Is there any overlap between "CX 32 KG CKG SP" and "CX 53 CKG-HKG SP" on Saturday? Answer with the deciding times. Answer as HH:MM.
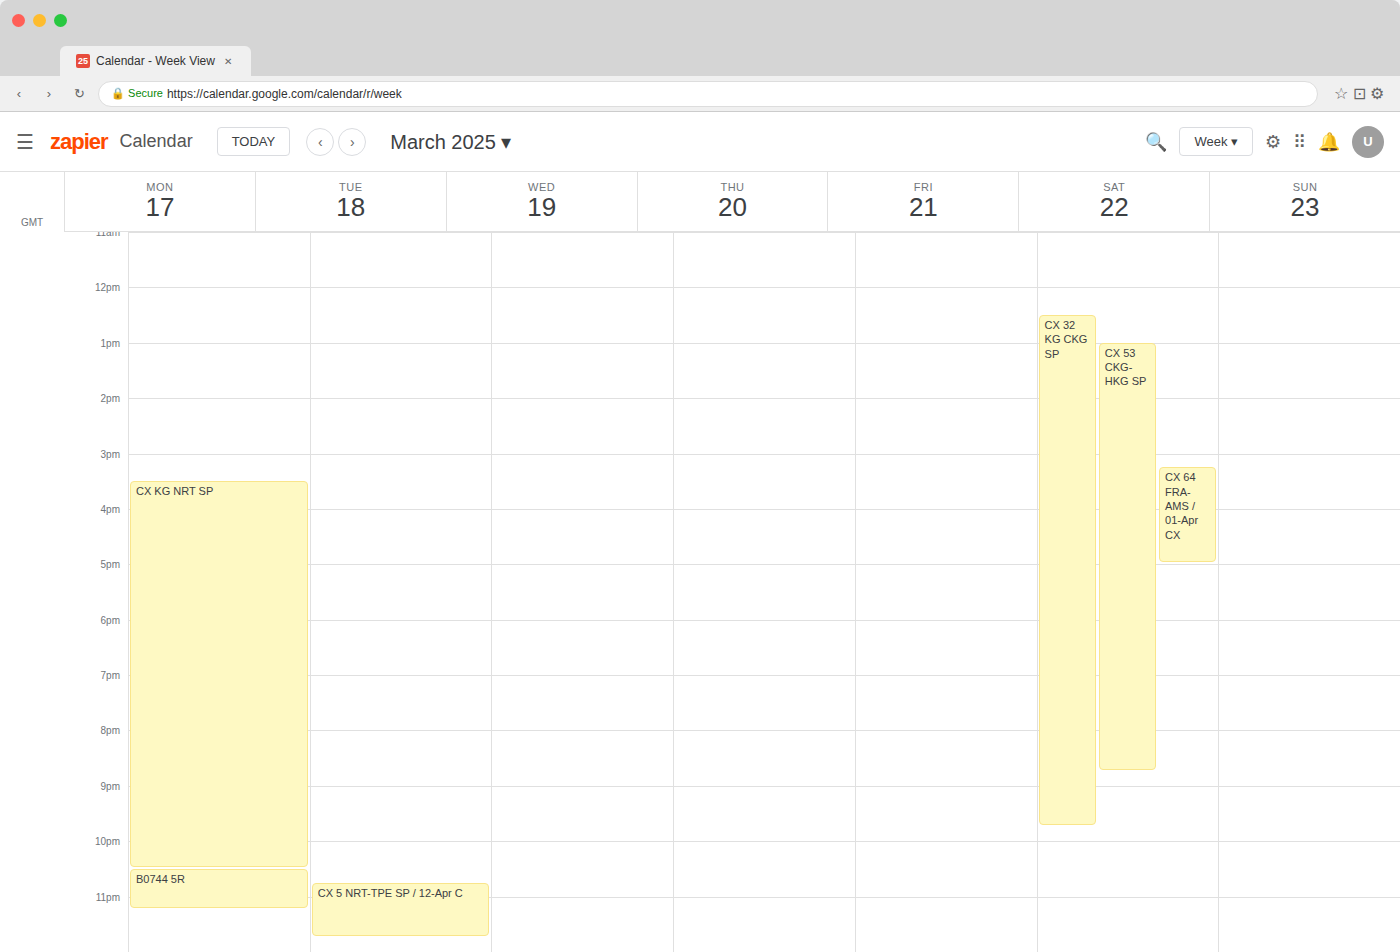
"CX 53 CKG-HKG SP" runs 13:00 to 20:45, inside "CX 32 KG CKG SP" -- they overlap.